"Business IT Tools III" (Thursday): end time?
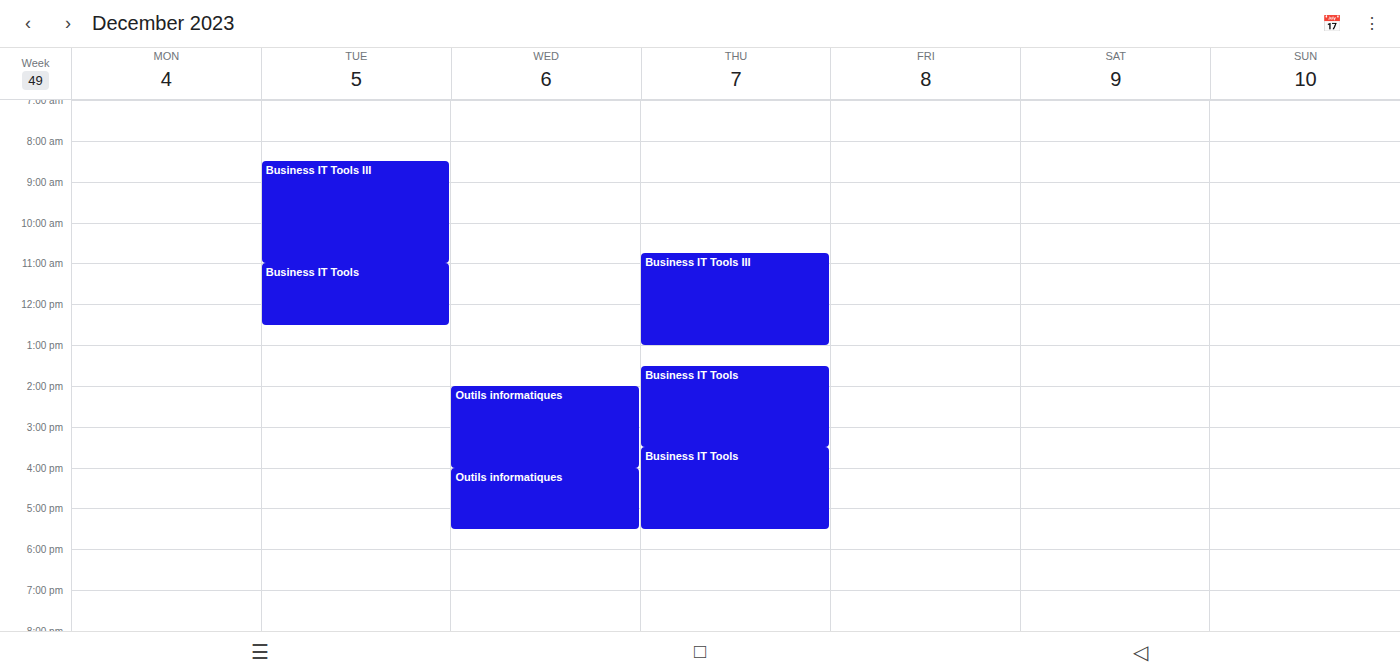
1:00 PM